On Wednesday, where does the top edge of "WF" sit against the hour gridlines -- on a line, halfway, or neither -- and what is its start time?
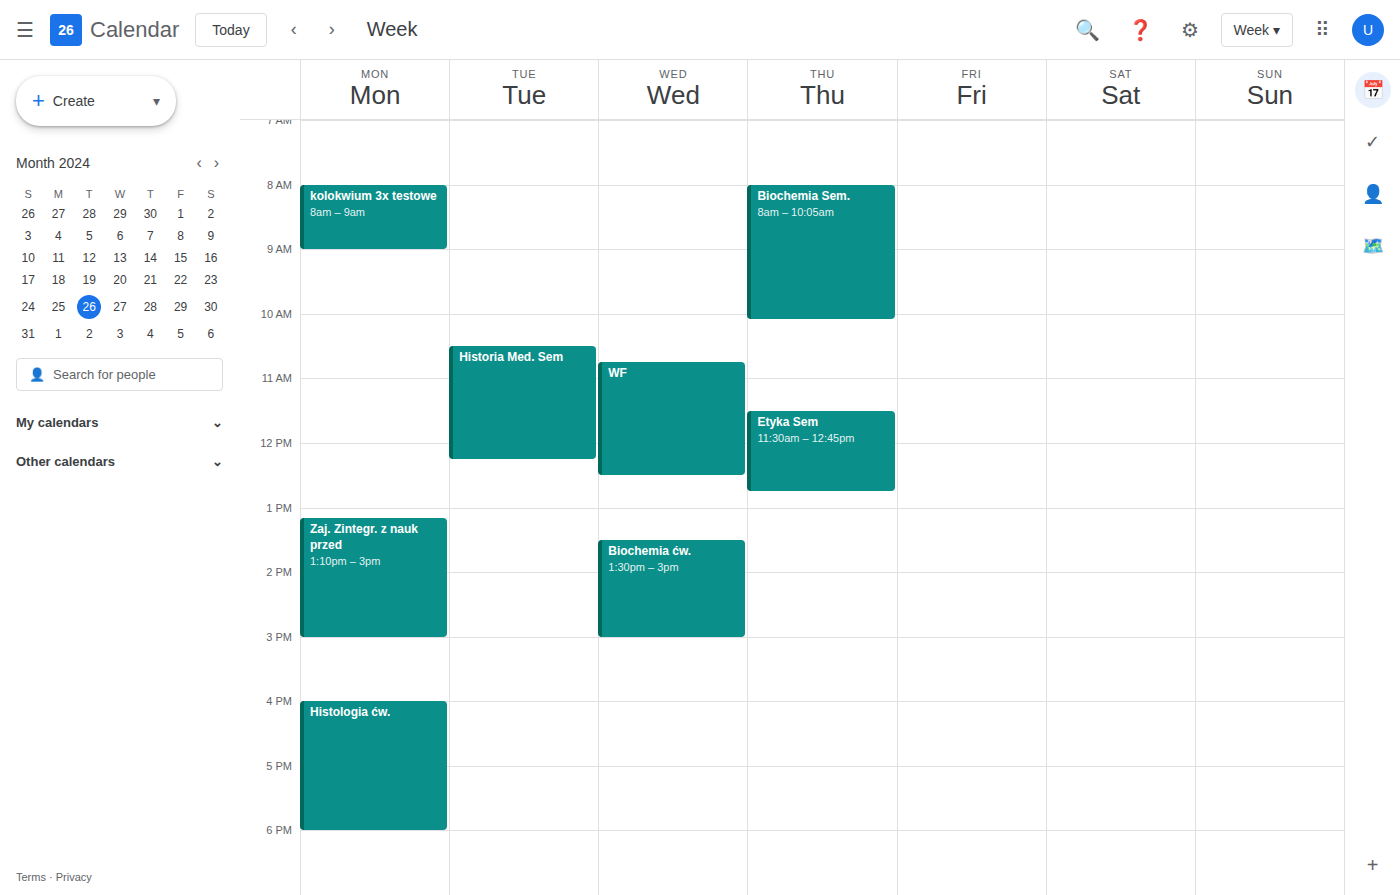
10:45 -- neither: three quarters of the way from the 10:00 line to the 11:00 line.